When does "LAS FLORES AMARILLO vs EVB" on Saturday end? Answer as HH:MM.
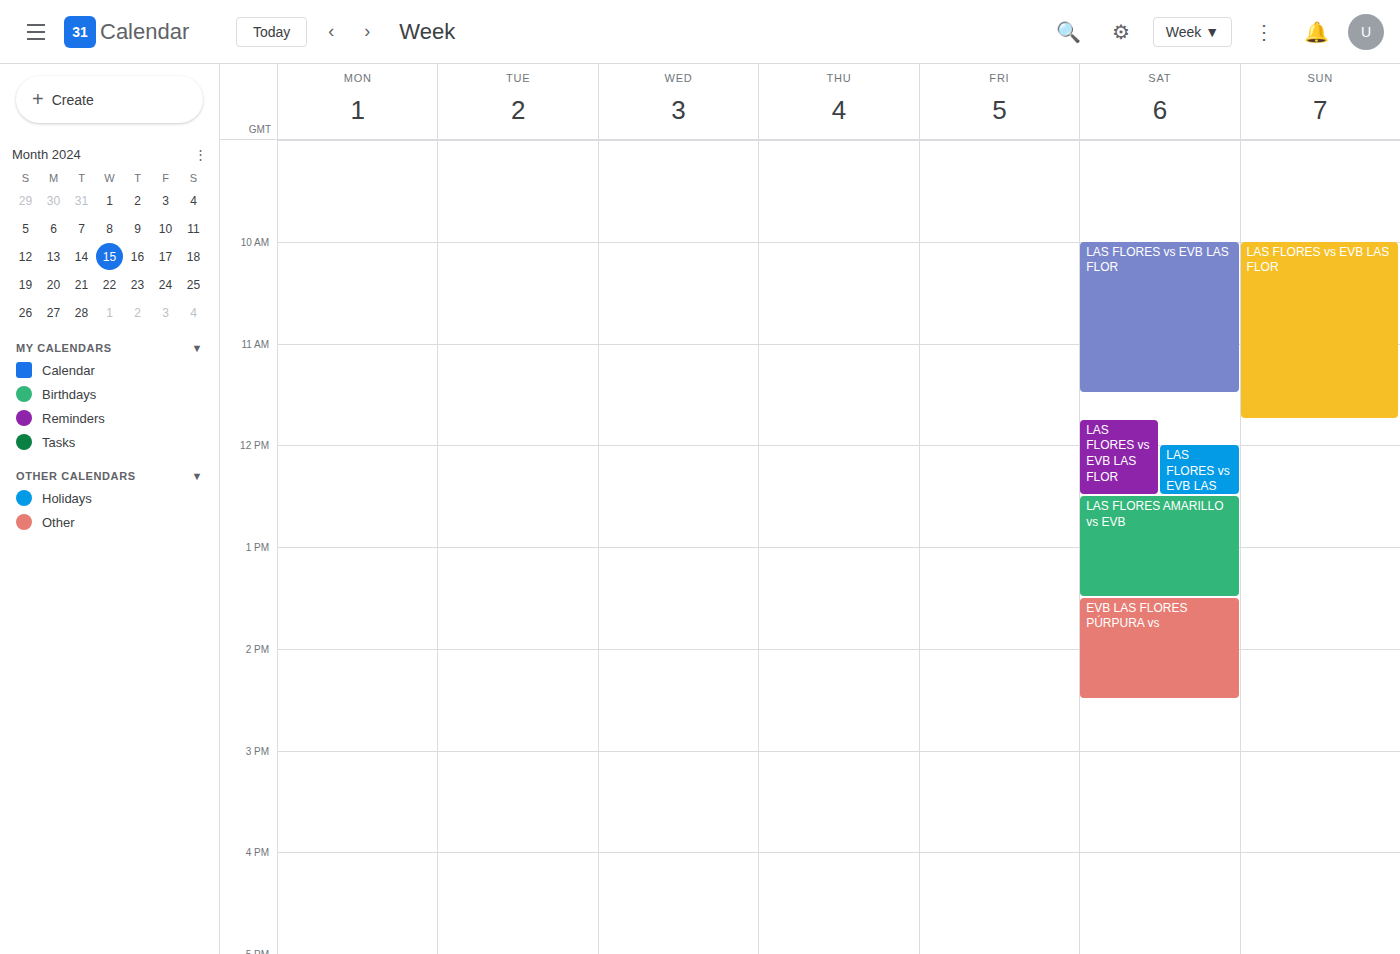
13:30